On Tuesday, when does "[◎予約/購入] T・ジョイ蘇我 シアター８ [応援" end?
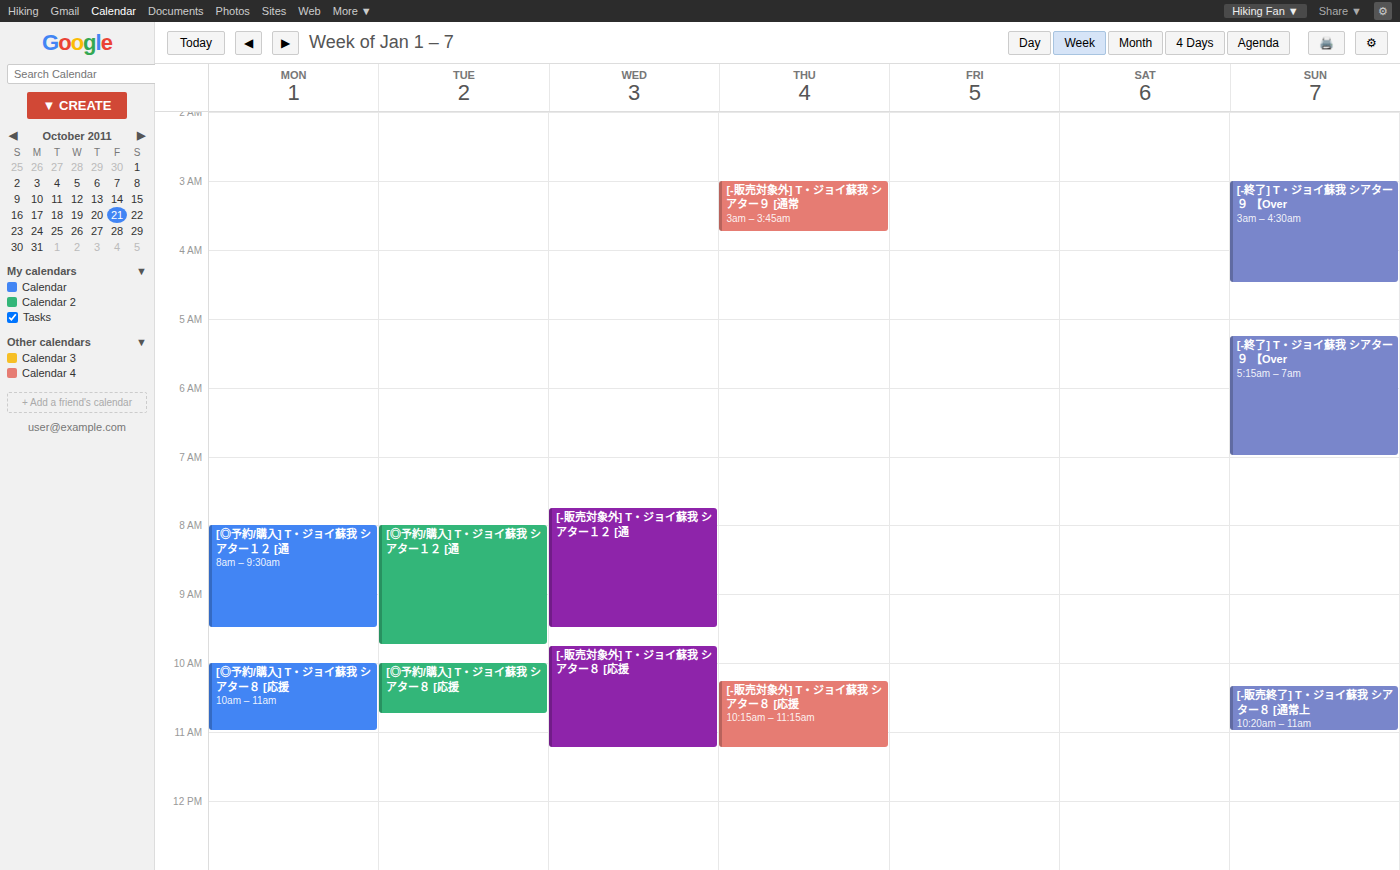
10:45 AM